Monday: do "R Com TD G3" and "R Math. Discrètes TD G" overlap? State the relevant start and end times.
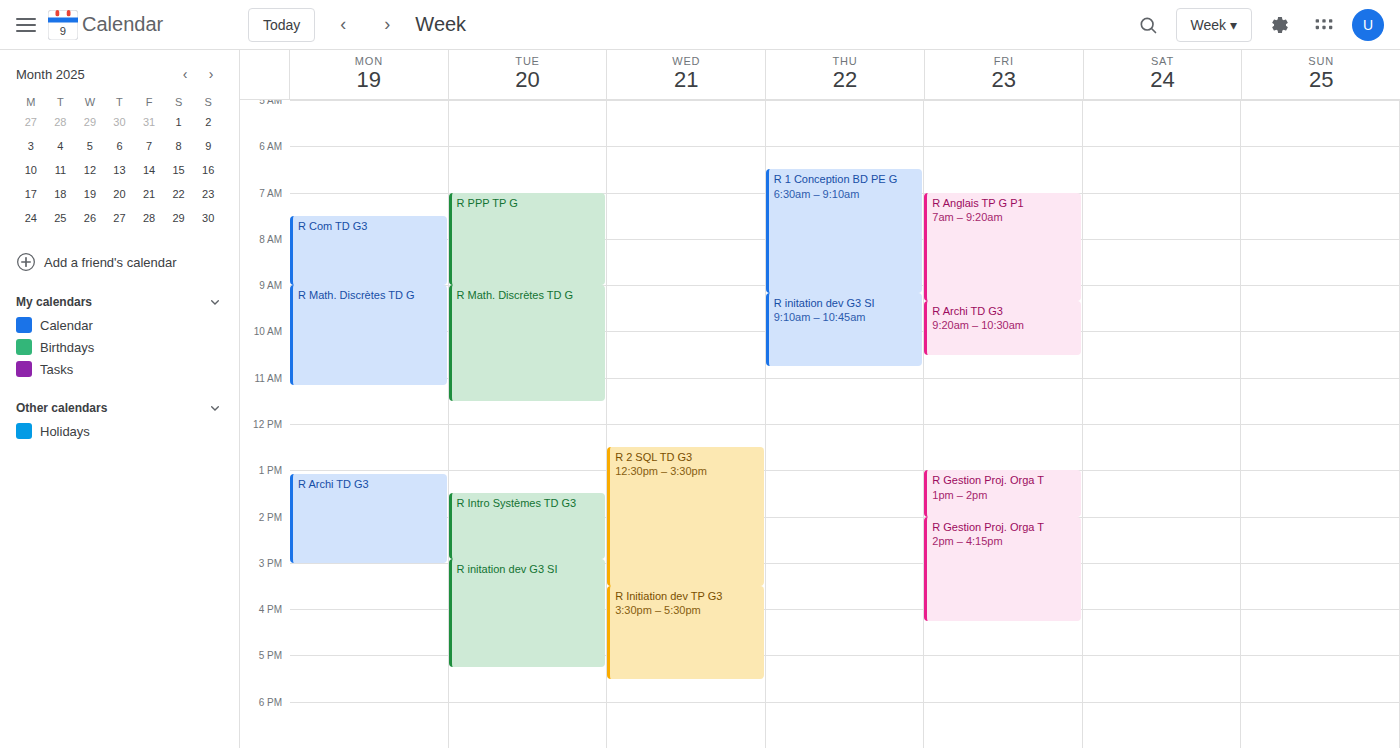
"R Com TD G3" ends at 9:00 AM, exactly when "R Math. Discrètes TD G" starts -- they touch but do not overlap.